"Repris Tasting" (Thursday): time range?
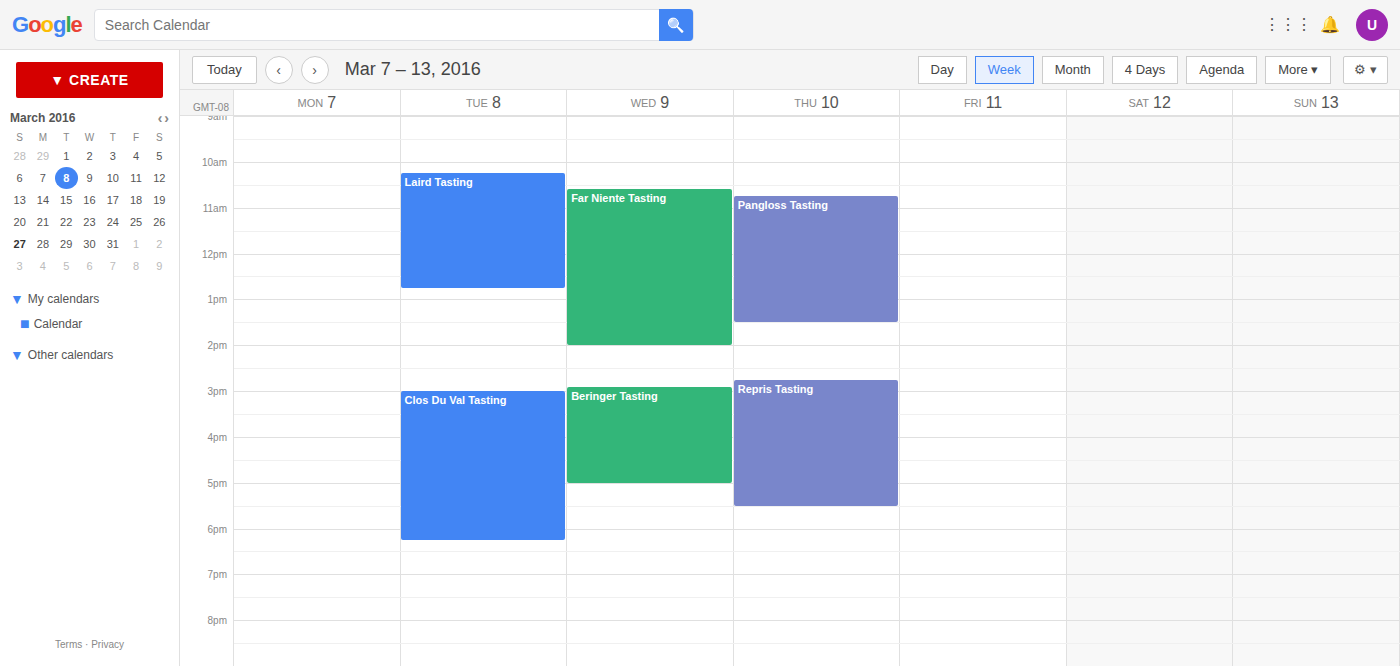
2:45 PM to 5:30 PM